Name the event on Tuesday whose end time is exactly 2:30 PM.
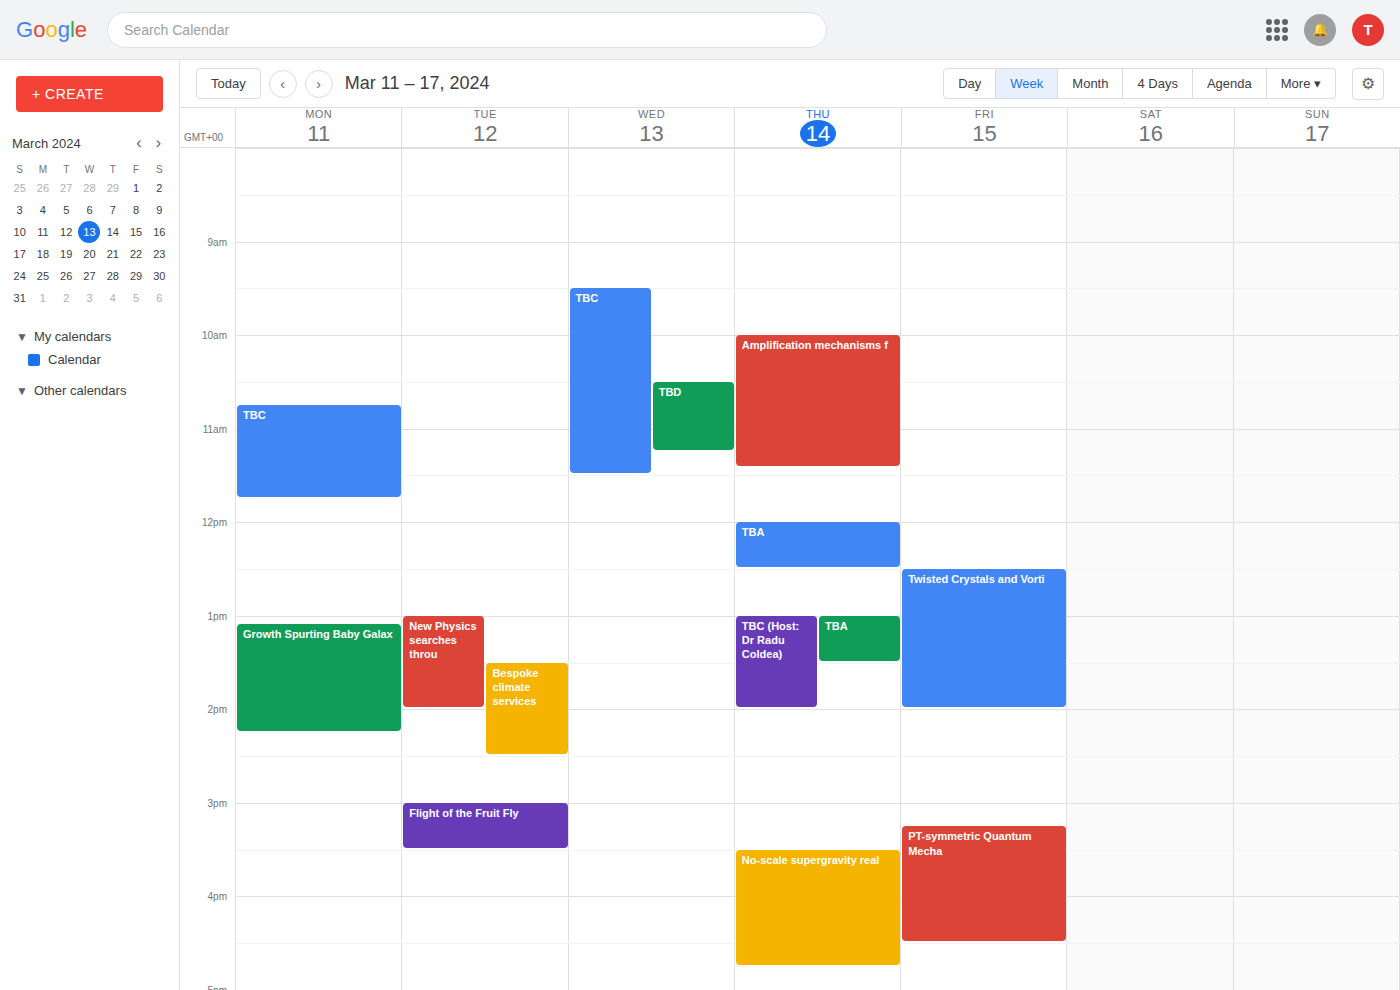
"Bespoke climate services"